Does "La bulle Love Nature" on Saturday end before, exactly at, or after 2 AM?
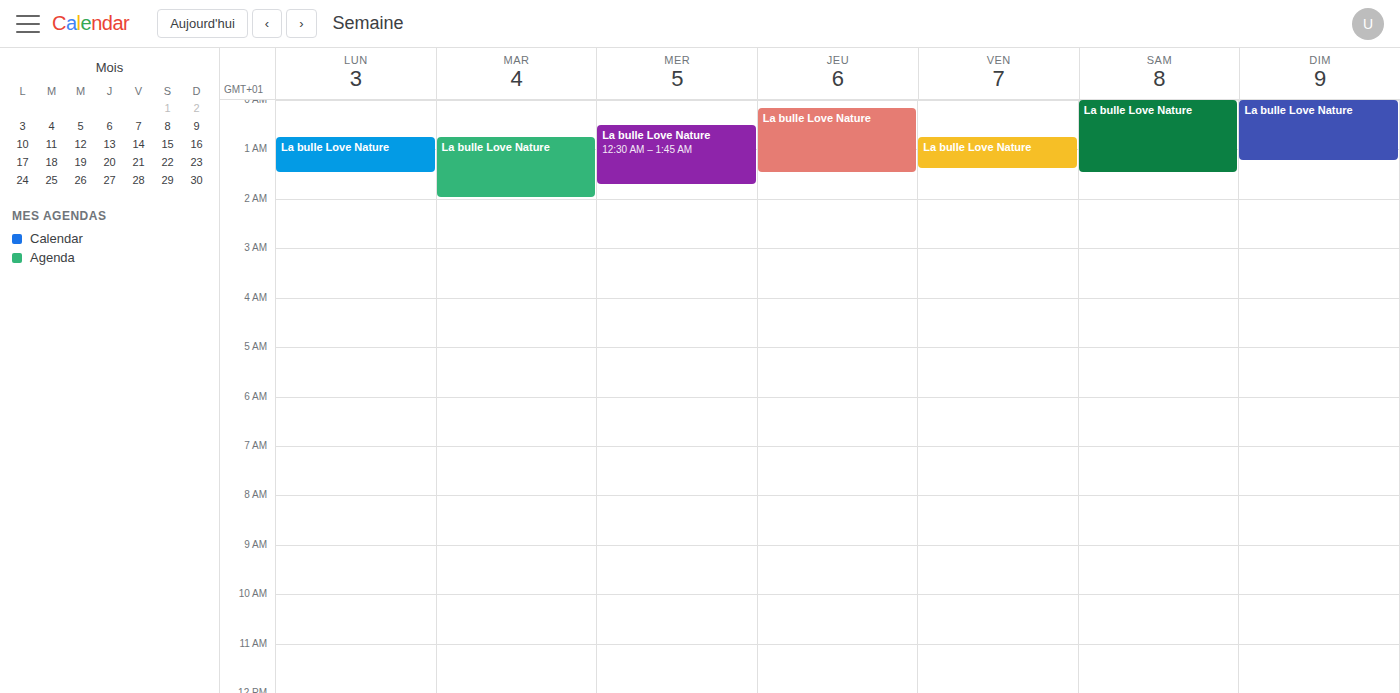
1:30 AM -- before 2 AM, 30 minutes above the 2 AM line.